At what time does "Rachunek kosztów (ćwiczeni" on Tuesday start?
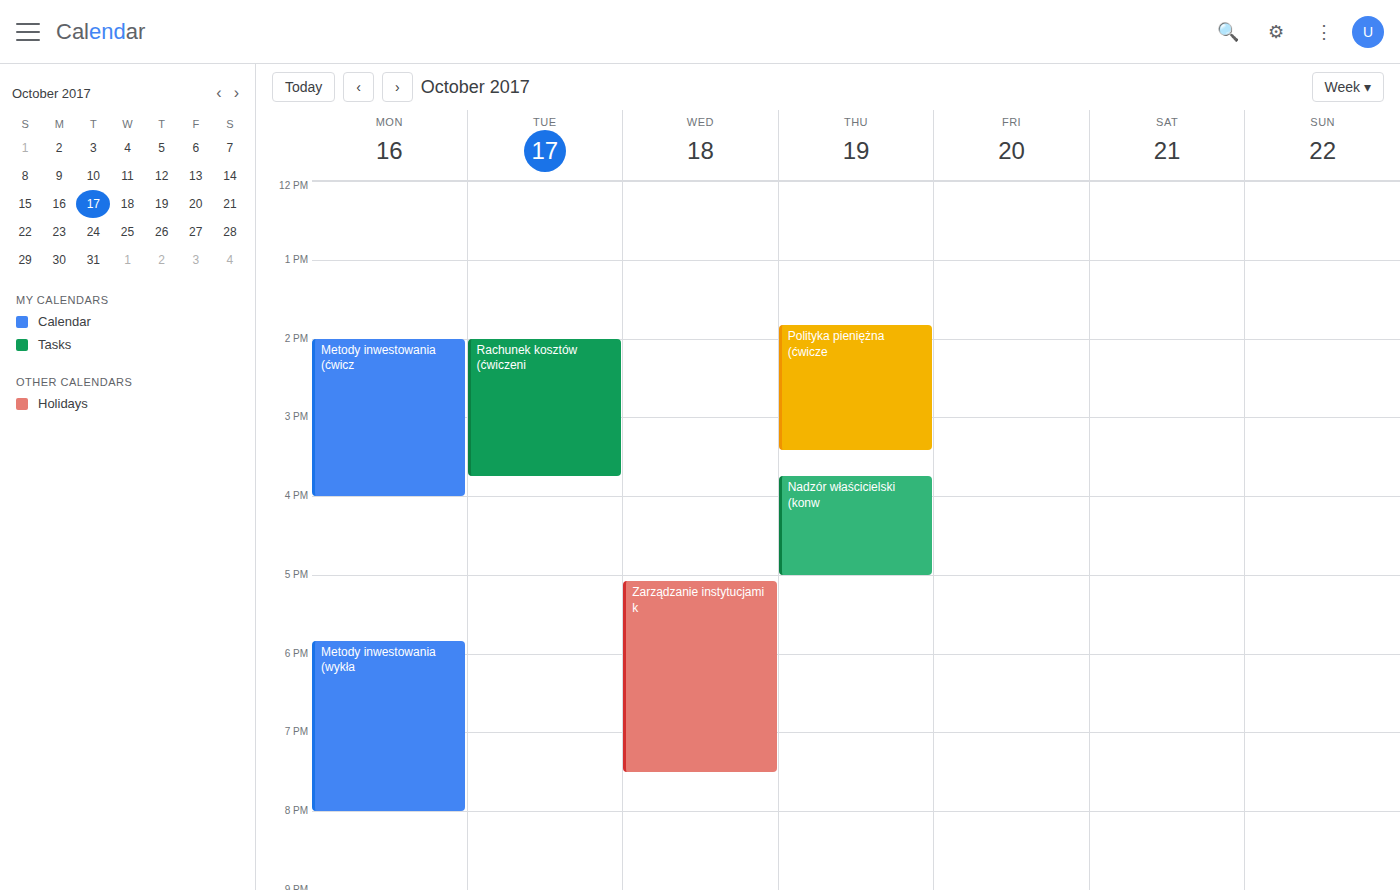
14:00